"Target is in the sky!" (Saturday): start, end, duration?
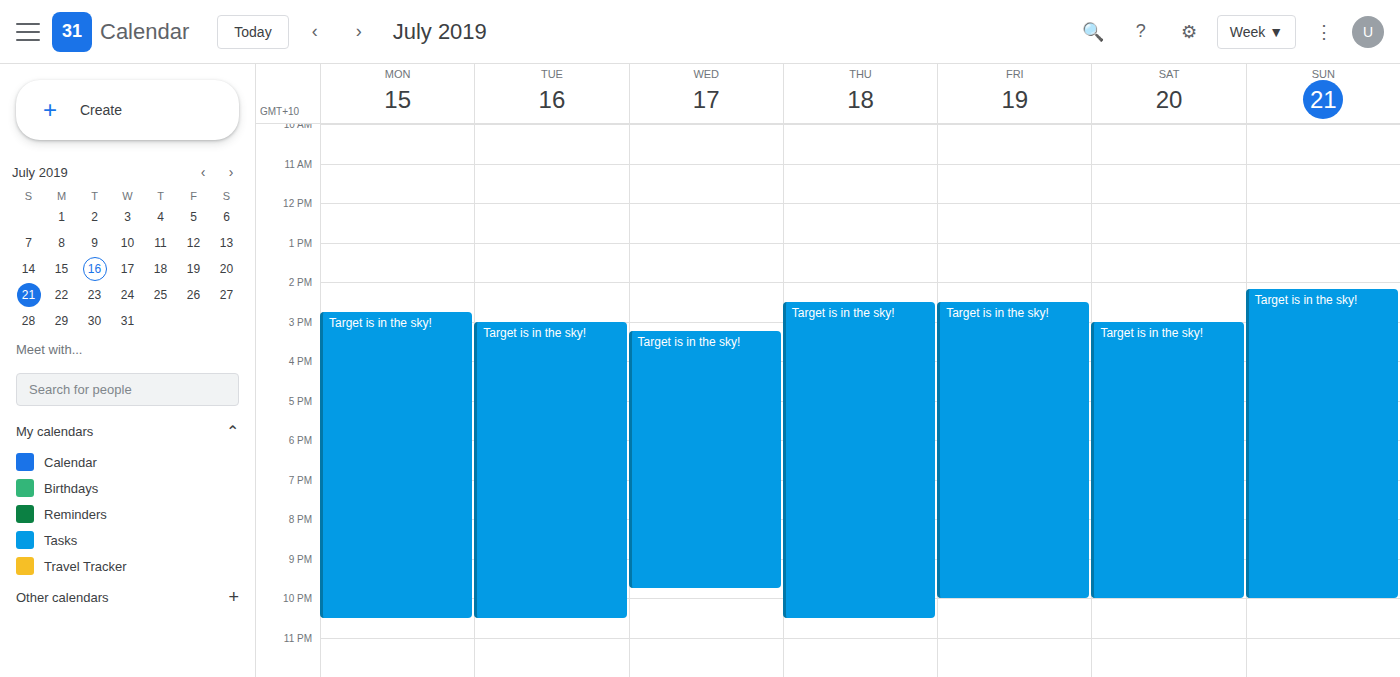
3:00 PM to 10:00 PM, 7 hours